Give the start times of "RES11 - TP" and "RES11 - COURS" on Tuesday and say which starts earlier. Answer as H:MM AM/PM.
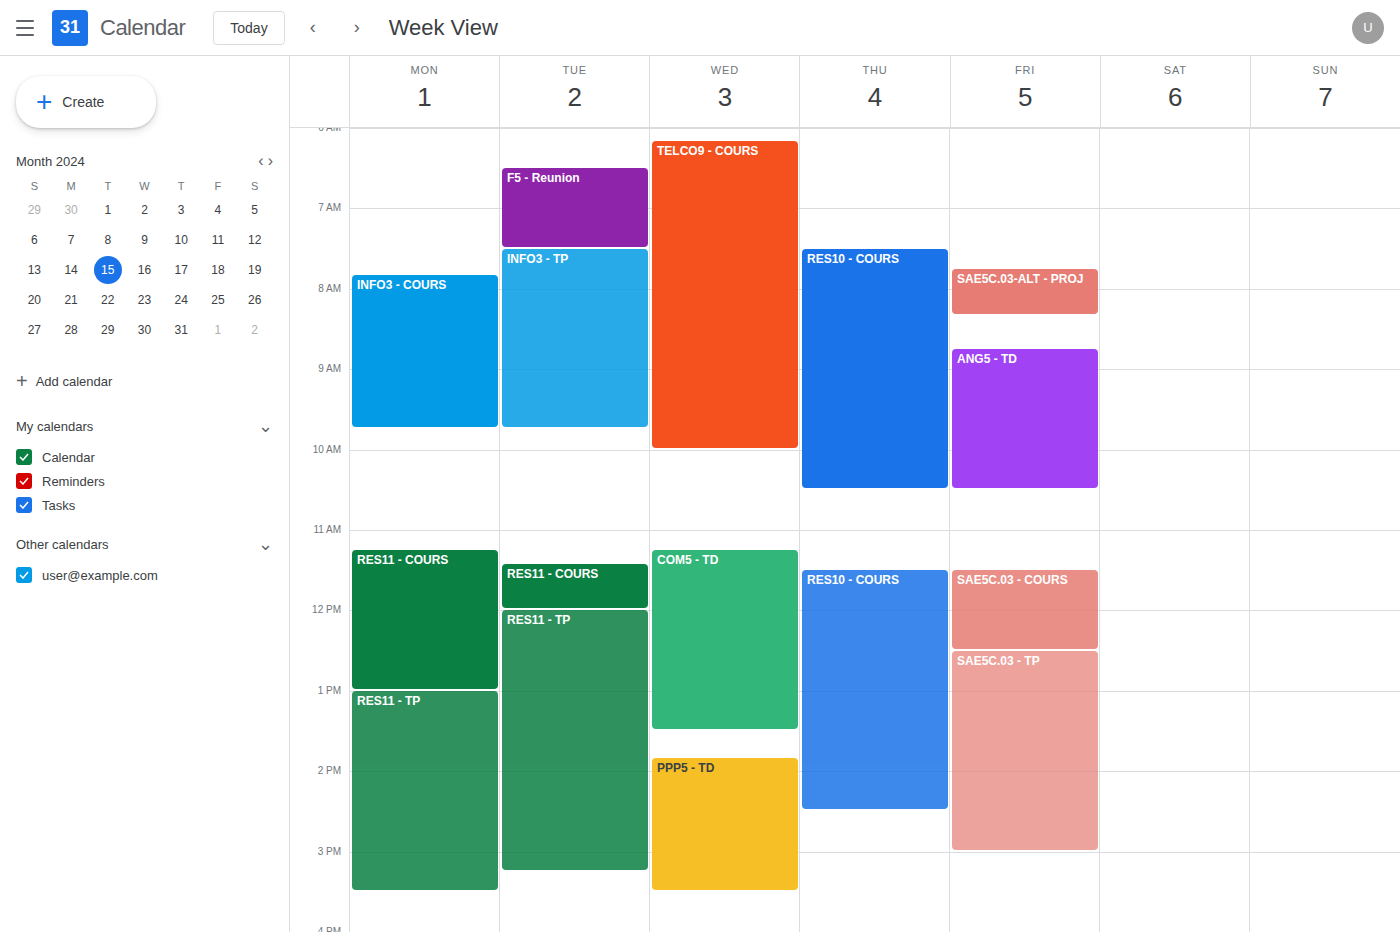
"RES11 - COURS" 11:25 AM; "RES11 - TP" 12:00 PM.